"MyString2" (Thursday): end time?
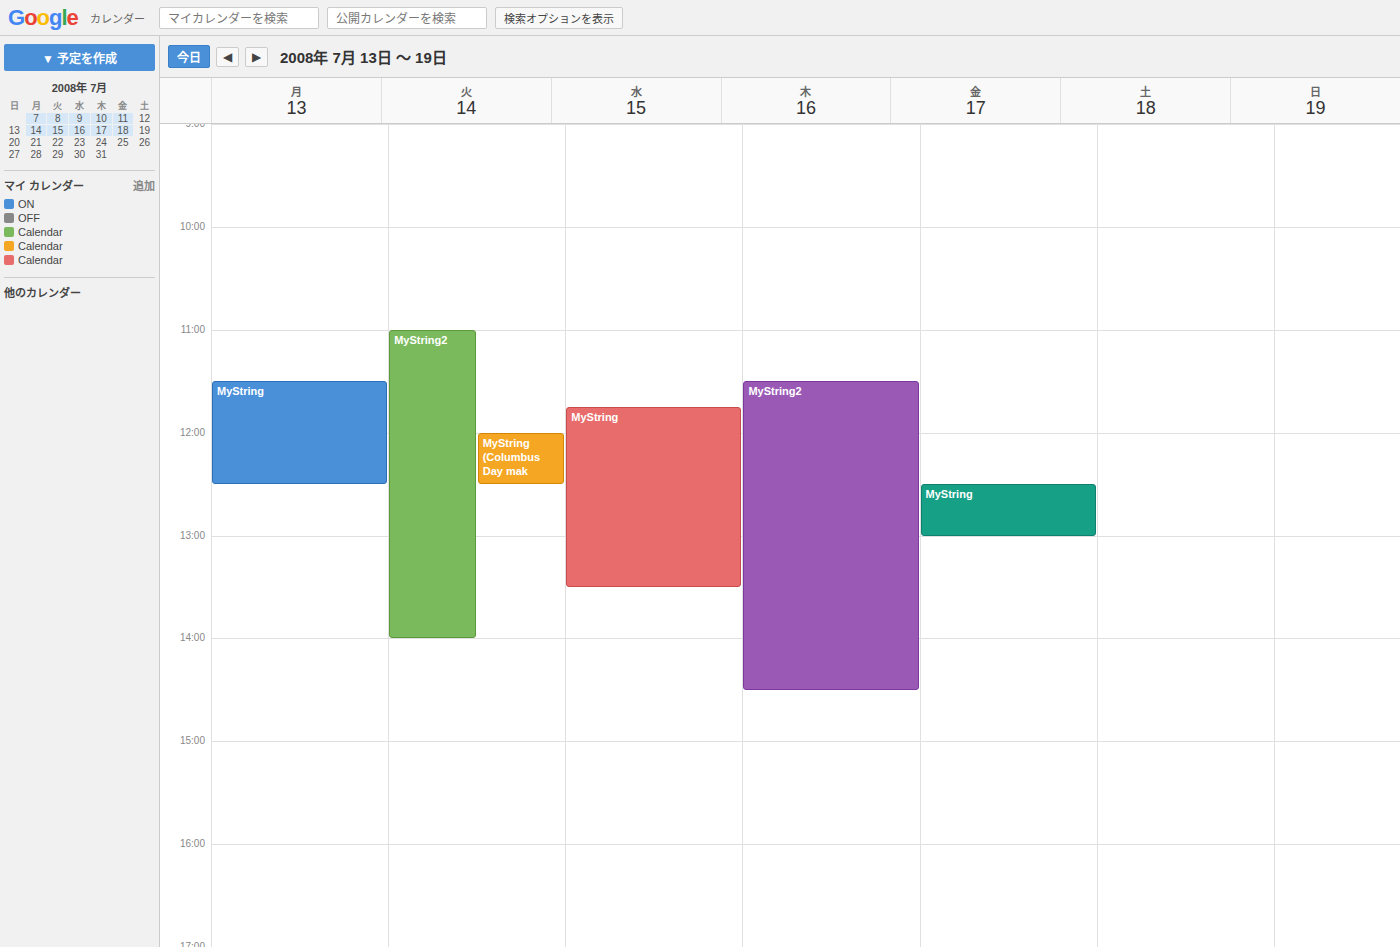
2:30 PM